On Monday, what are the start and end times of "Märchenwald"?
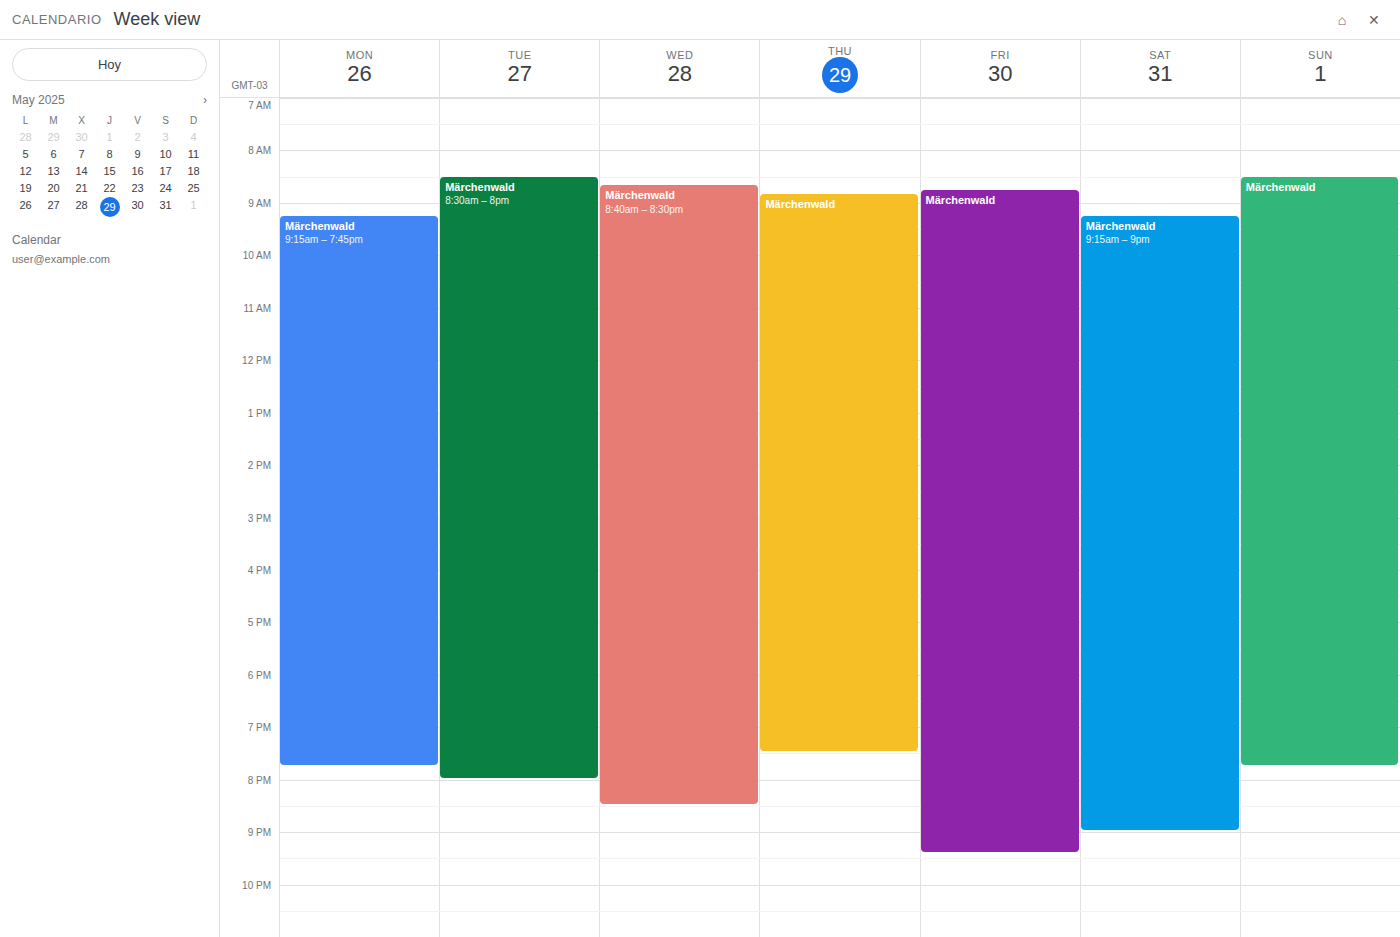
9:15 AM to 7:45 PM